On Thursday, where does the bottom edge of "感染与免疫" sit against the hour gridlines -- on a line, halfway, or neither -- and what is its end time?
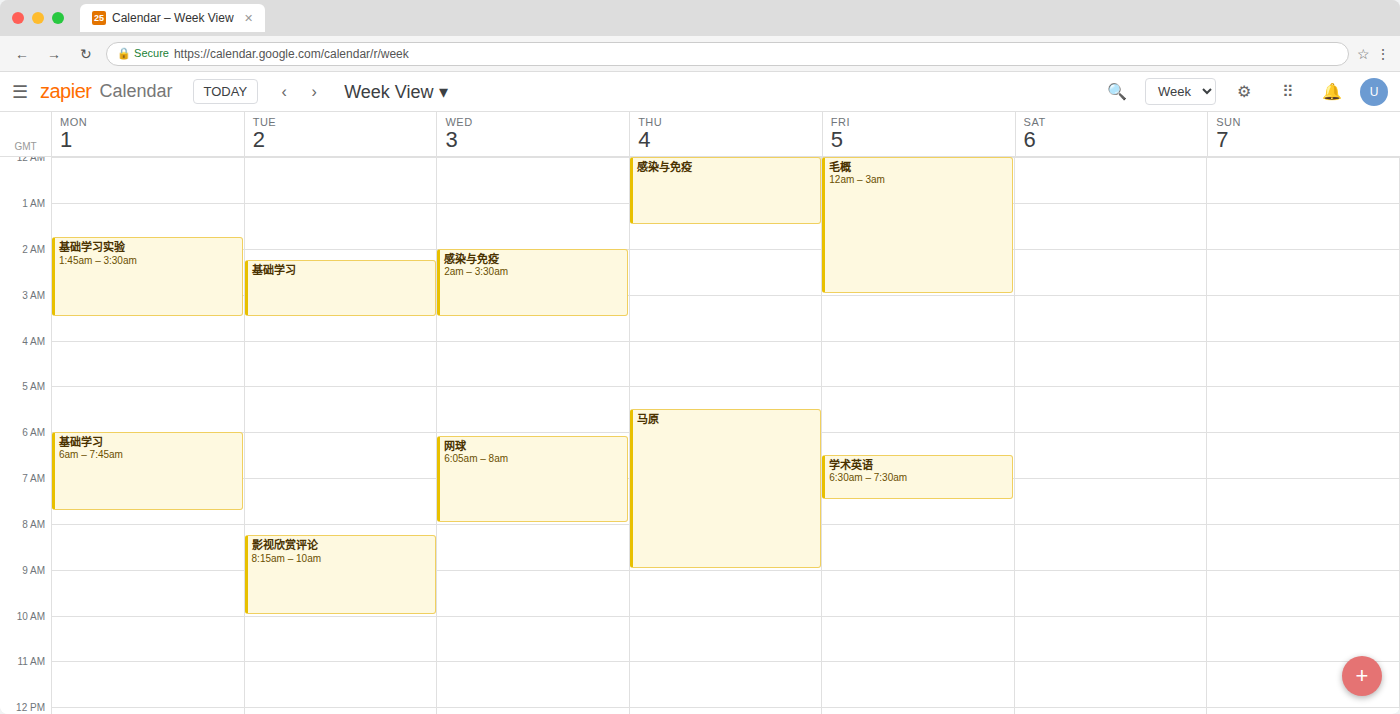
1:30 AM -- halfway between the 1 AM and 2 AM lines.